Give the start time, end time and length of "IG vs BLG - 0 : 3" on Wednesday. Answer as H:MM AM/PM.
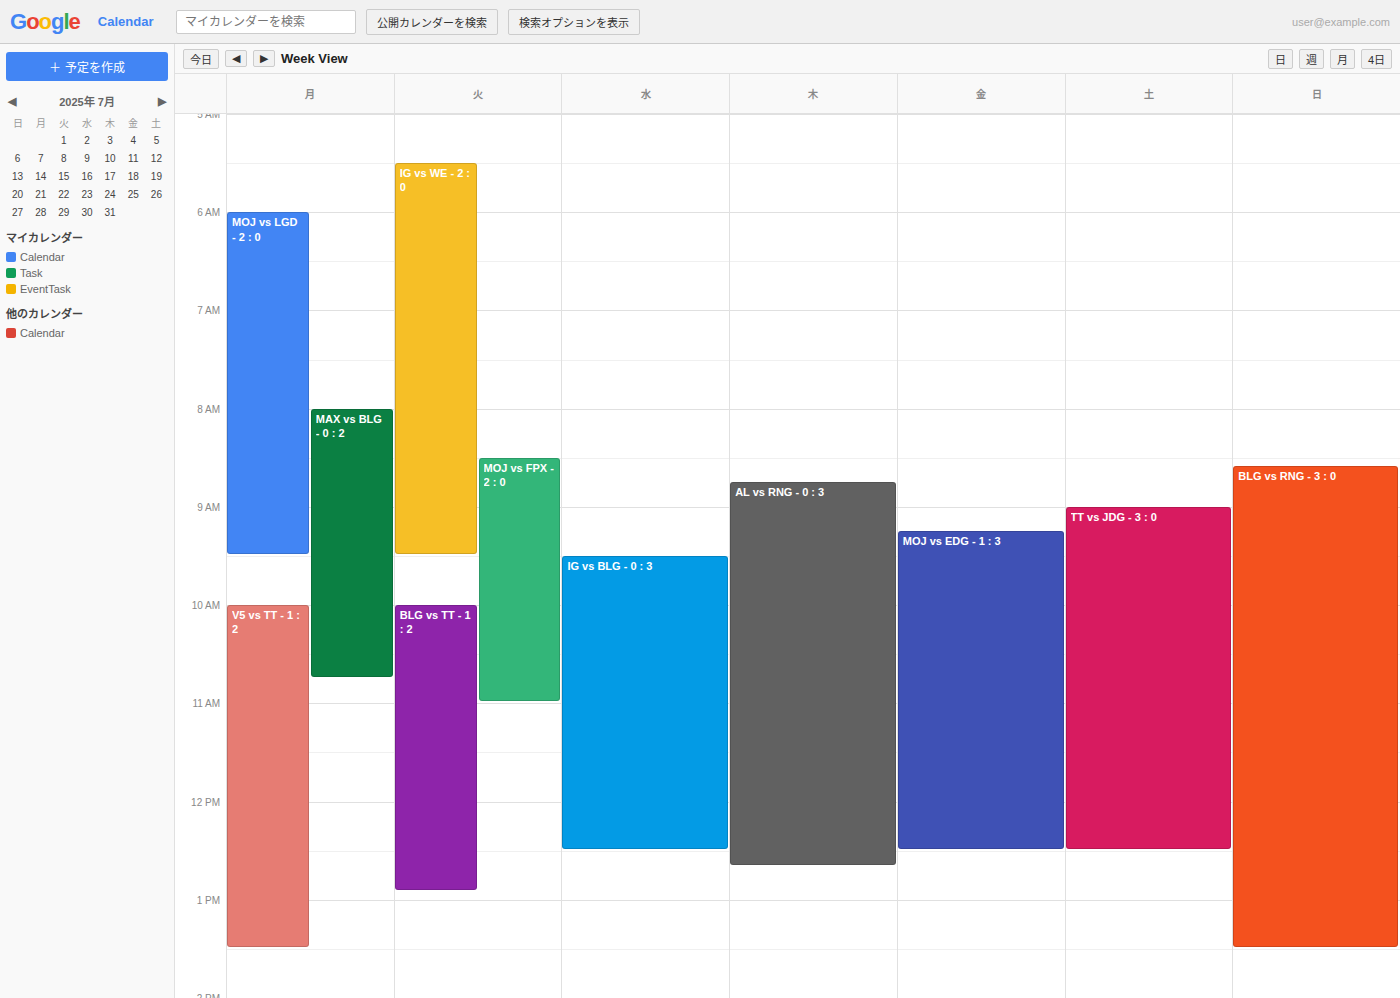
9:30 AM to 12:30 PM, 3 hours